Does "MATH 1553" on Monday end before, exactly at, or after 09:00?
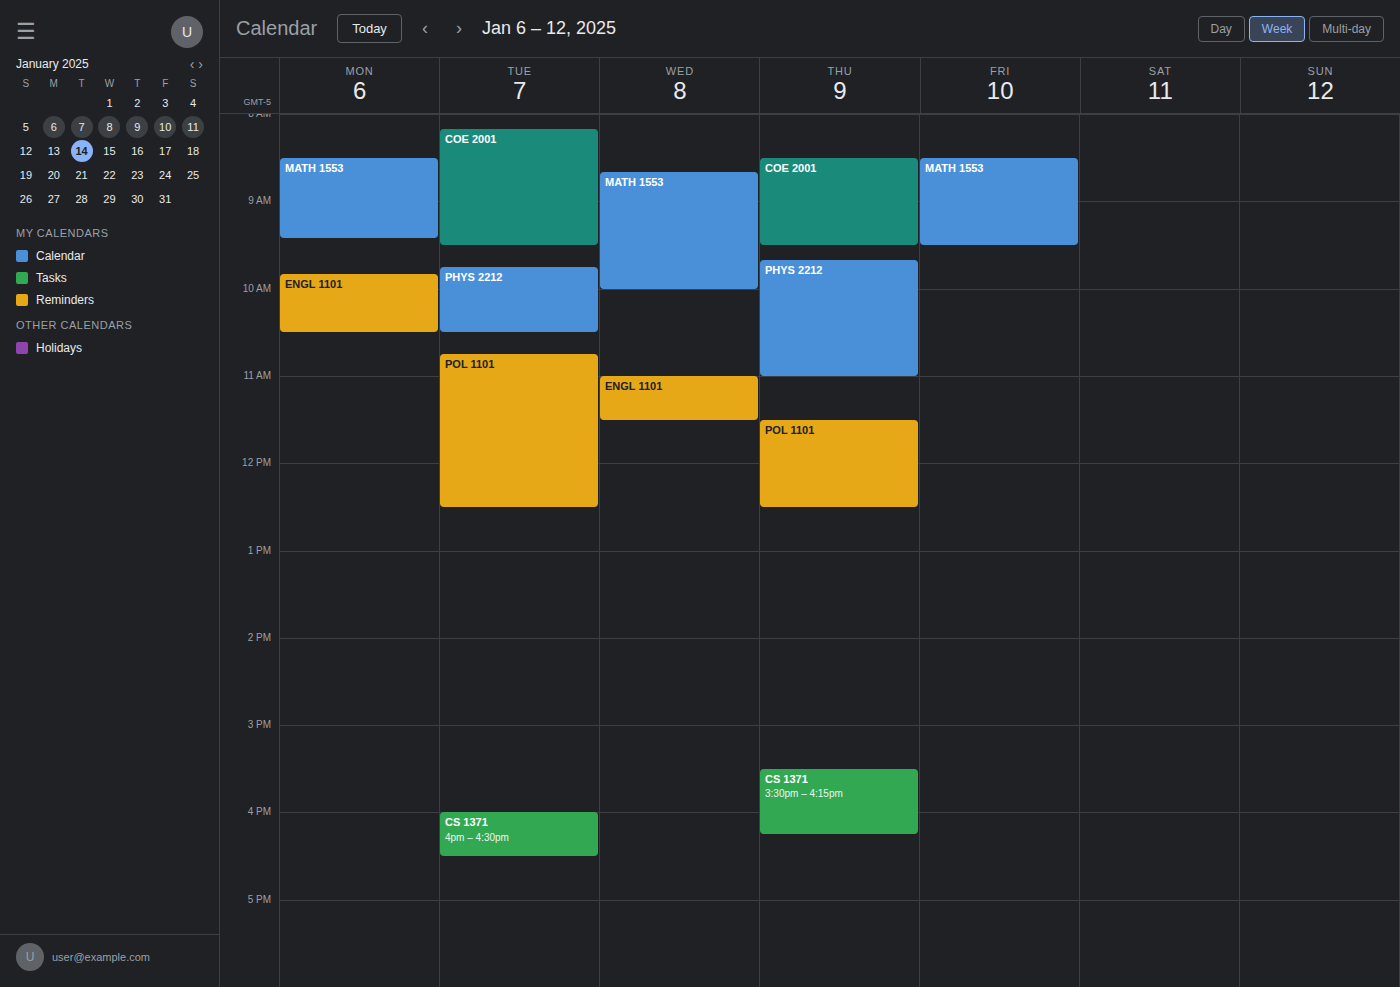
09:25 -- after 09:00, 25 minutes below the 09:00 line.